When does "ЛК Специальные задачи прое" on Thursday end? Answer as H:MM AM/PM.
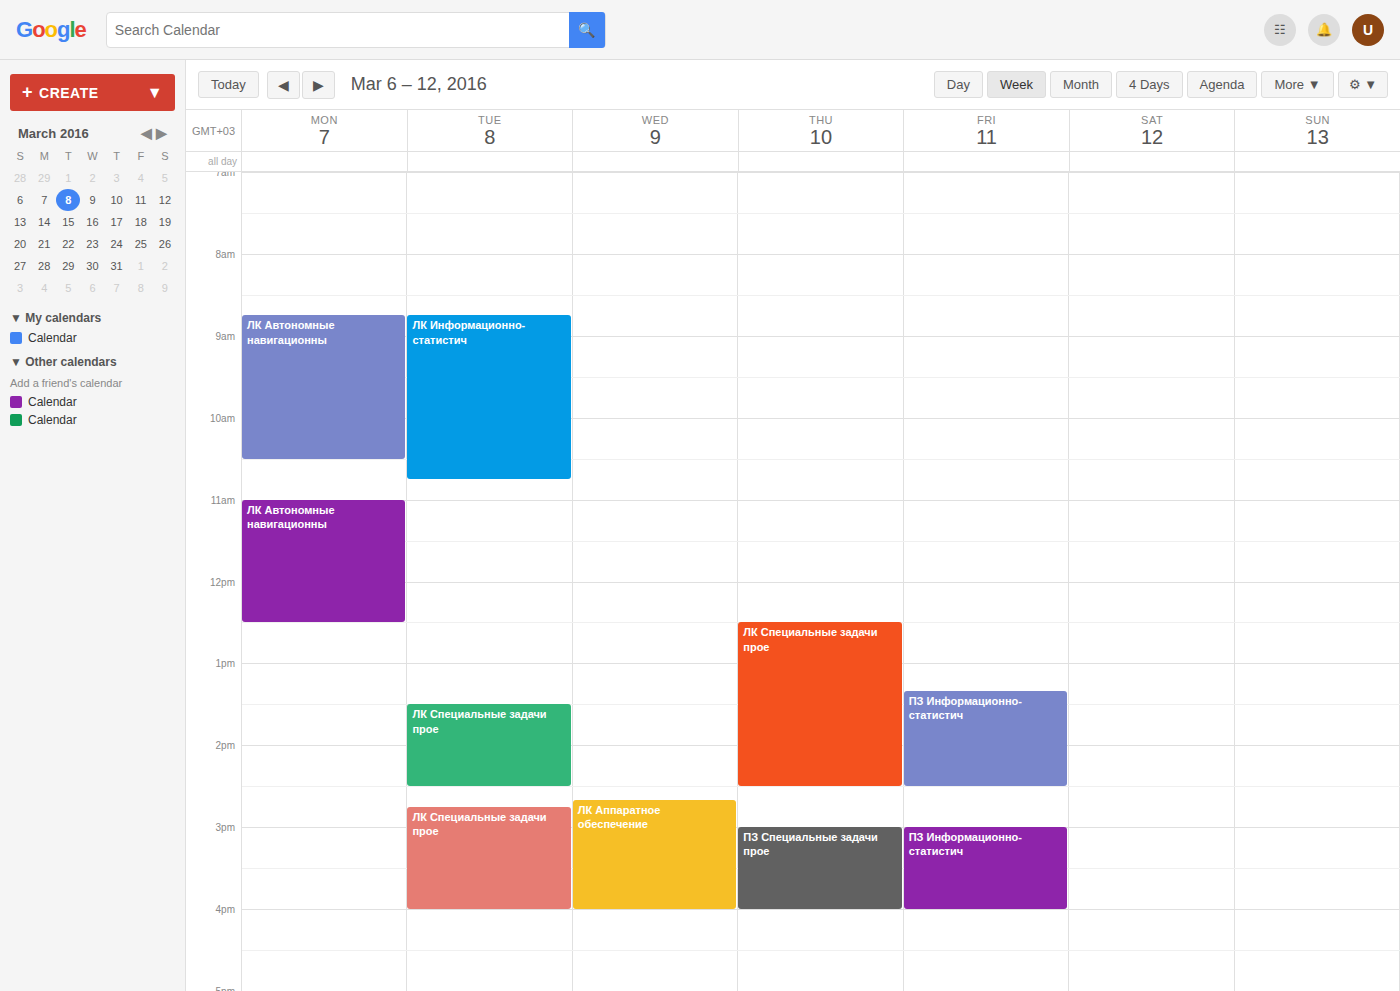
2:30 PM